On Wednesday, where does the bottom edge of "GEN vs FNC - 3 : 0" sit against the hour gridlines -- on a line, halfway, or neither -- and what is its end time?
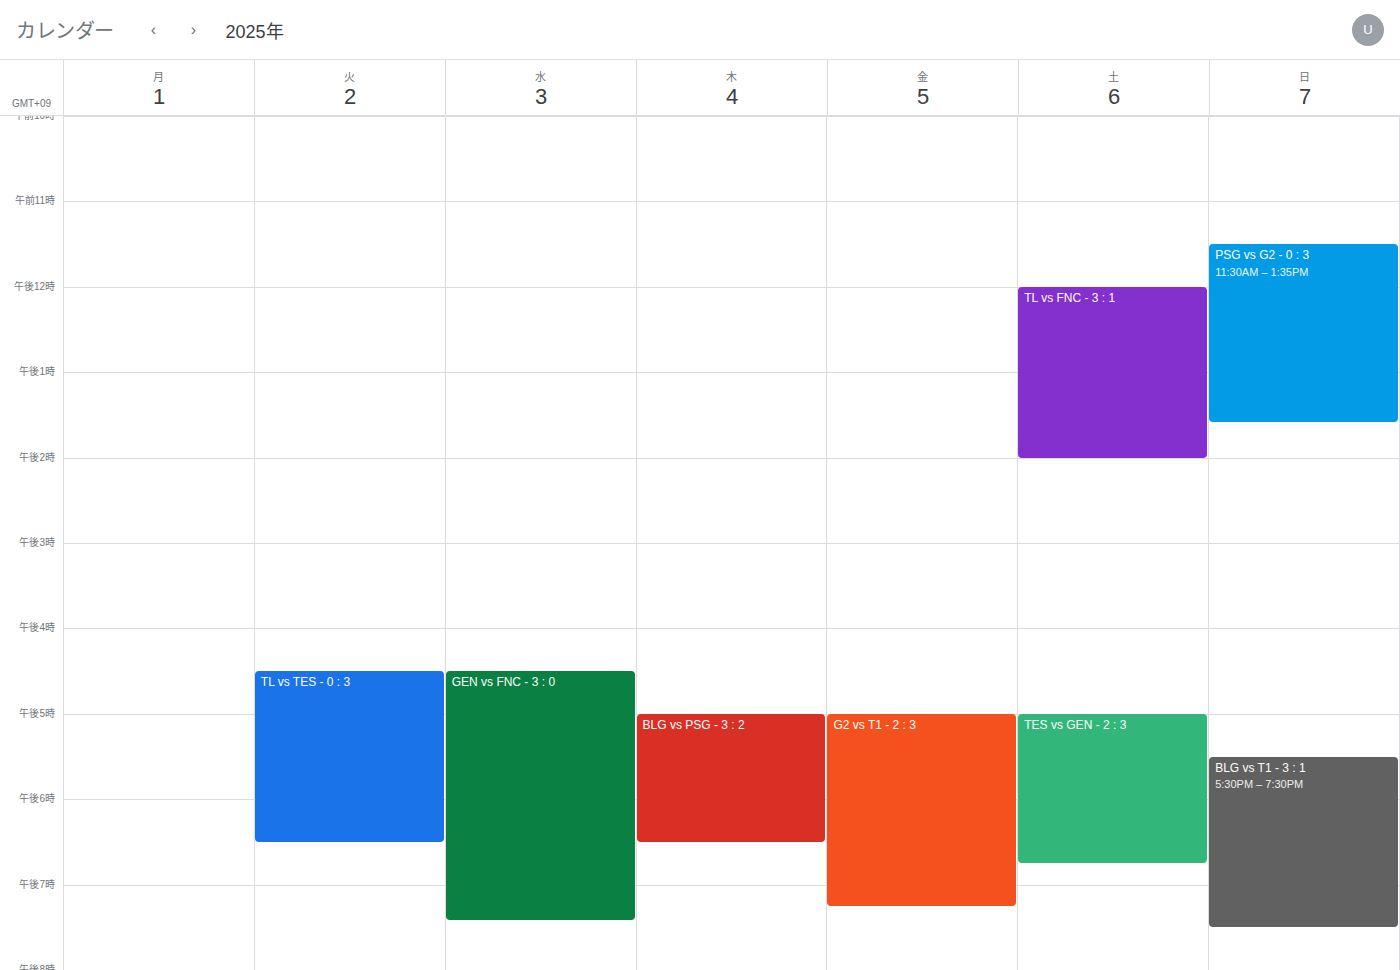
7:25 PM -- neither: 25 minutes below the 7 PM line and 35 minutes above the 8 PM line.